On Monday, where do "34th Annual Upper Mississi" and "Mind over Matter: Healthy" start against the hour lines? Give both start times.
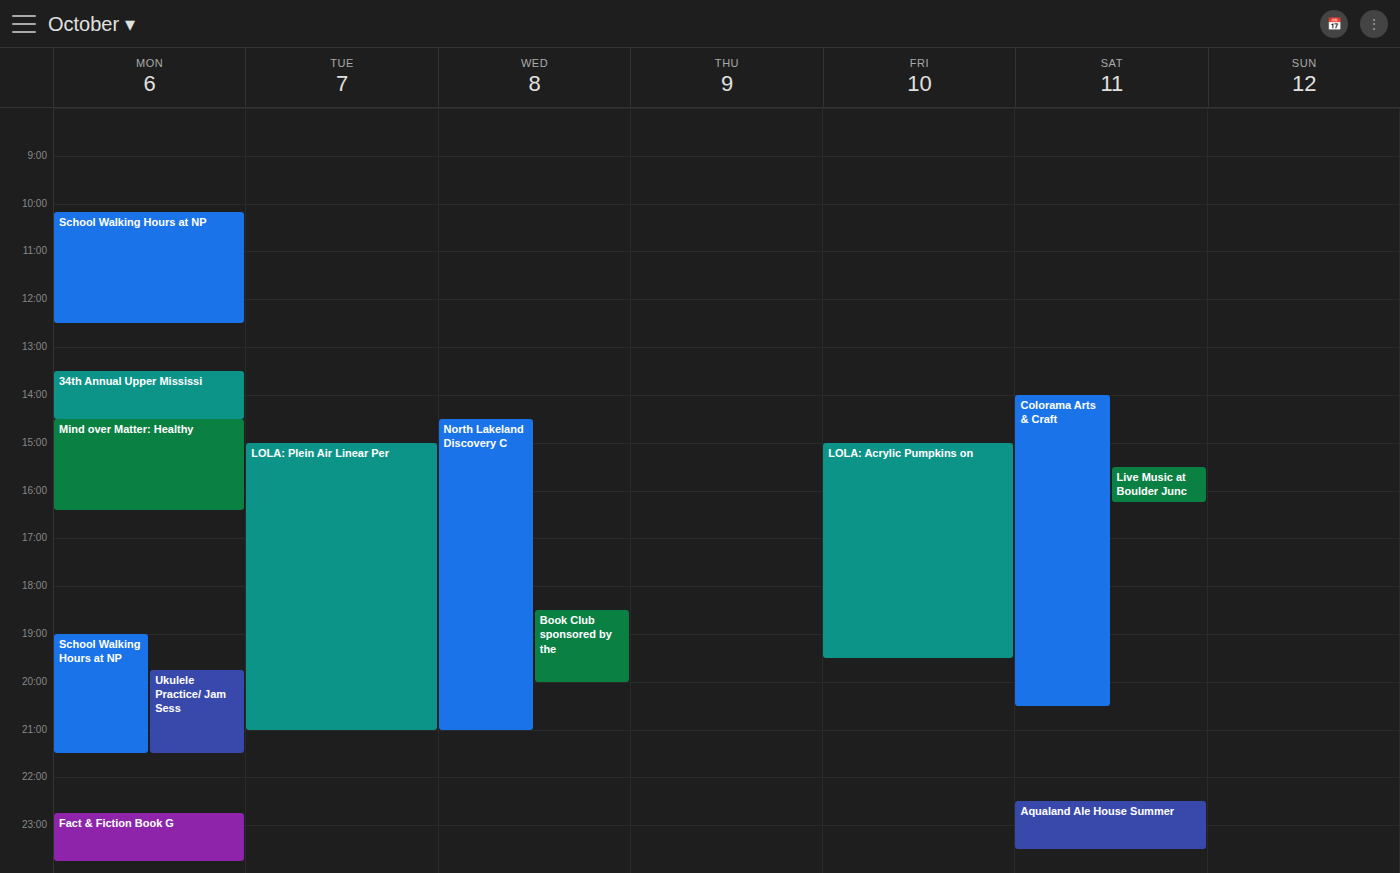
"34th Annual Upper Mississi": 1:30 PM, halfway between the 1 PM and 2 PM lines. "Mind over Matter: Healthy": 2:30 PM, halfway between the 2 PM and 3 PM lines.